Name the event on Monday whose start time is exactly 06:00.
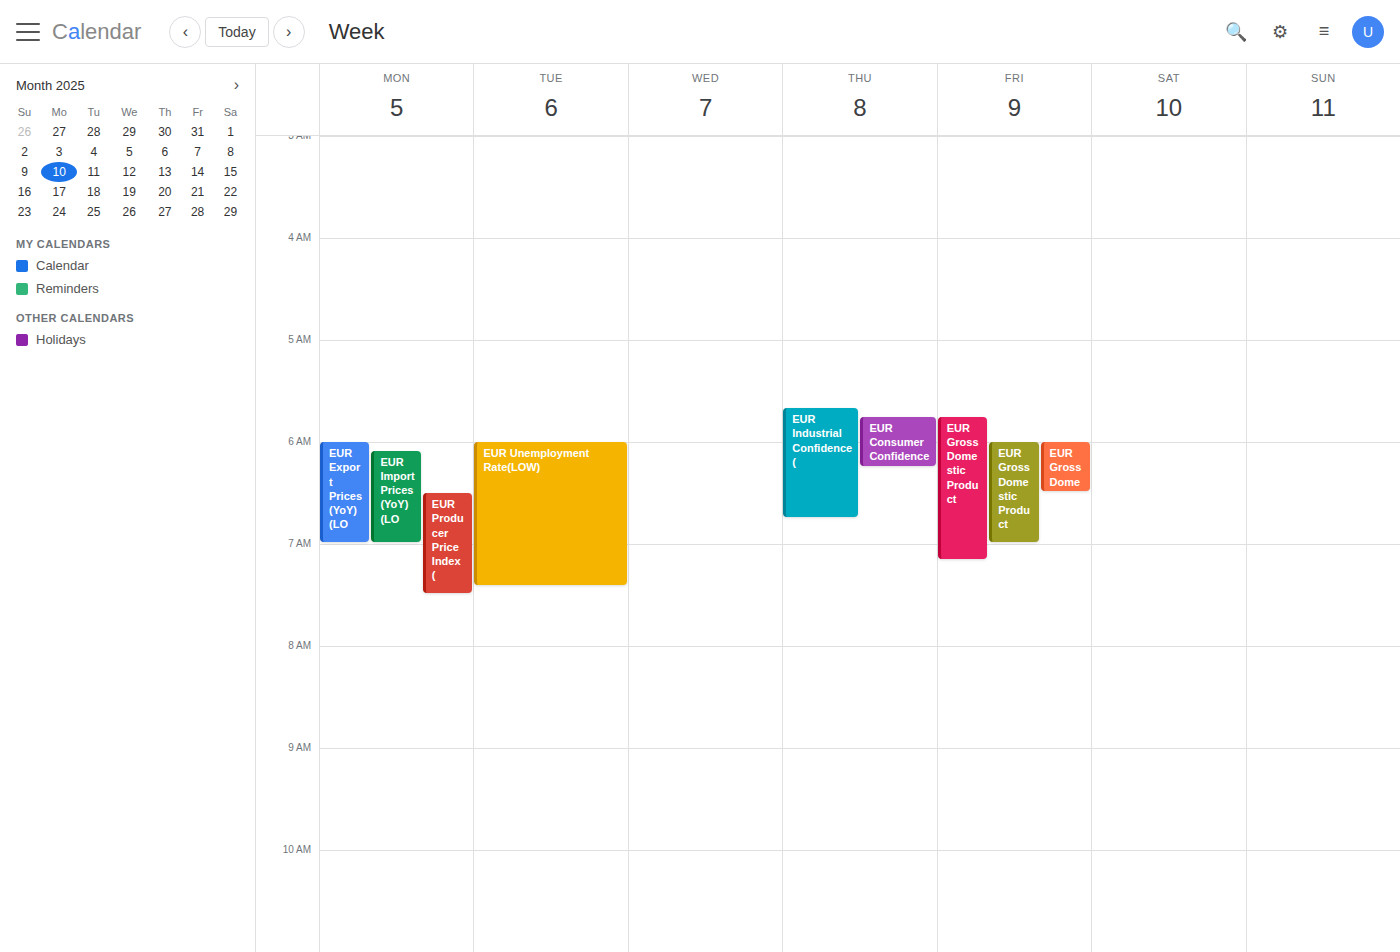
"EUR Export Prices (YoY)(LO"